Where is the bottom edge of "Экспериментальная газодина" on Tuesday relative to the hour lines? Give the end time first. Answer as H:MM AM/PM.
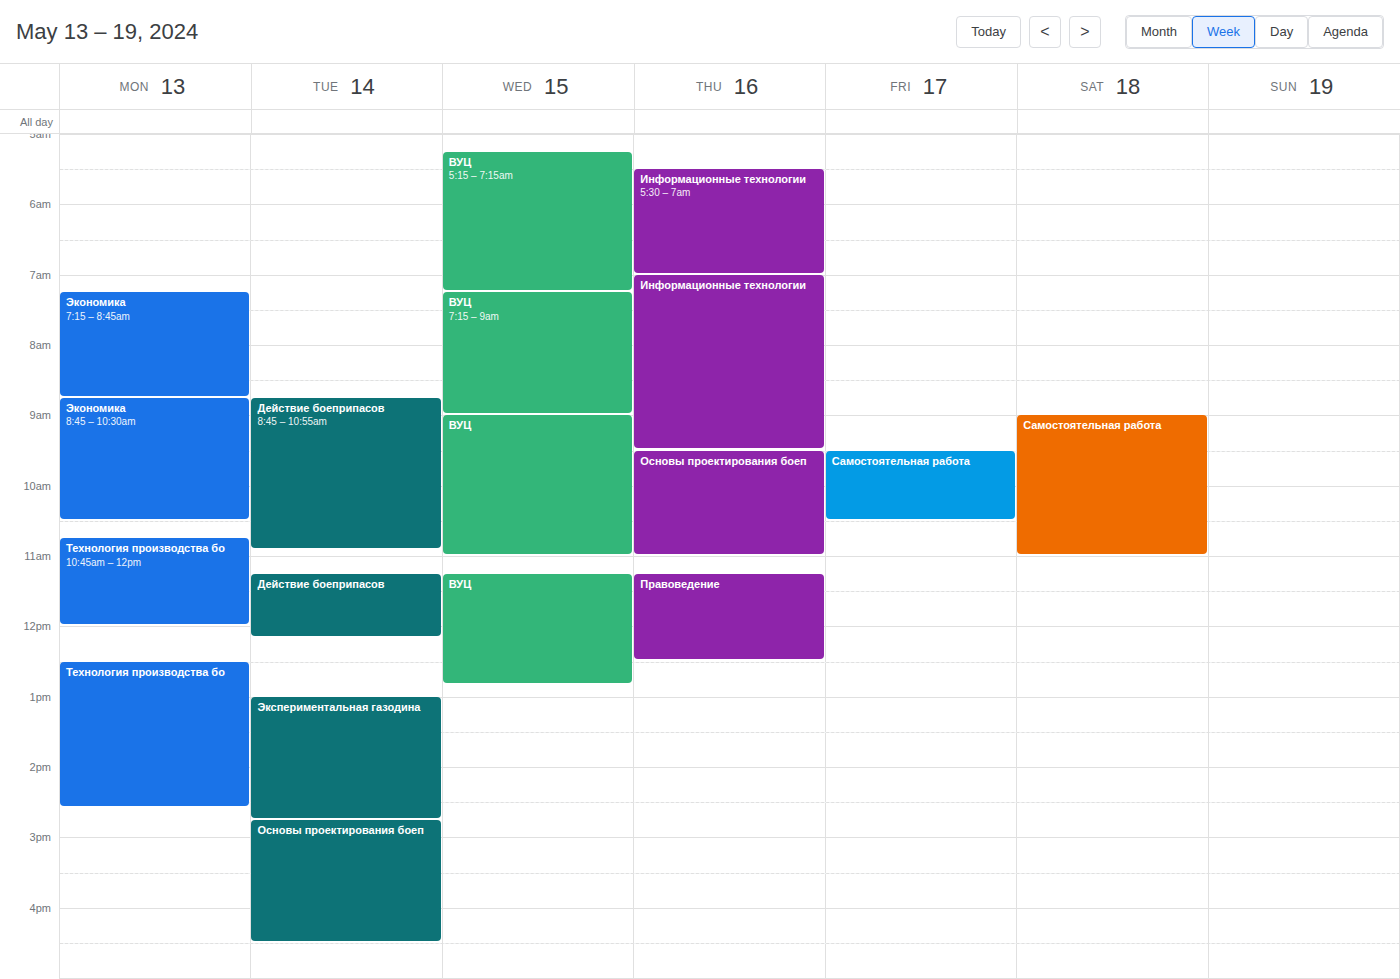
2:45 PM -- neither: three quarters of the way from the 2 PM line to the 3 PM line.